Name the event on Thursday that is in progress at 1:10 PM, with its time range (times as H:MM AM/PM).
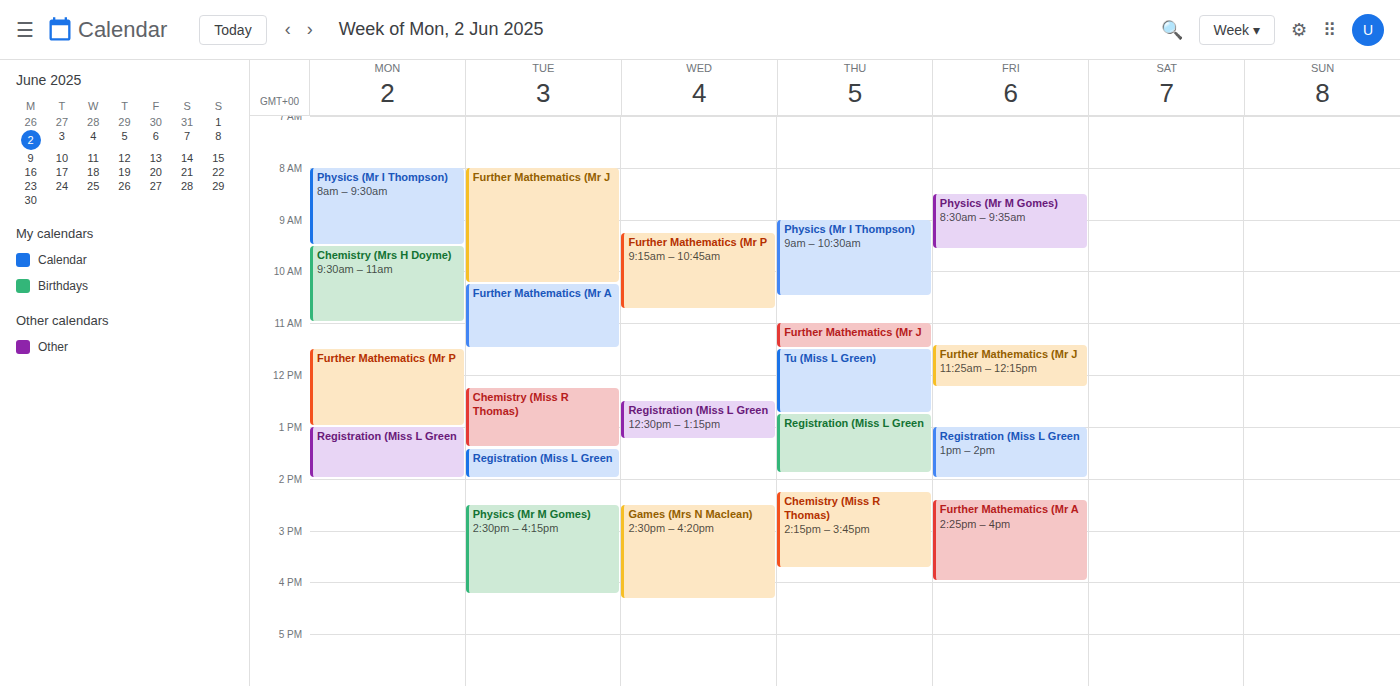
"Registration (Miss L Green", 12:45 PM to 1:55 PM